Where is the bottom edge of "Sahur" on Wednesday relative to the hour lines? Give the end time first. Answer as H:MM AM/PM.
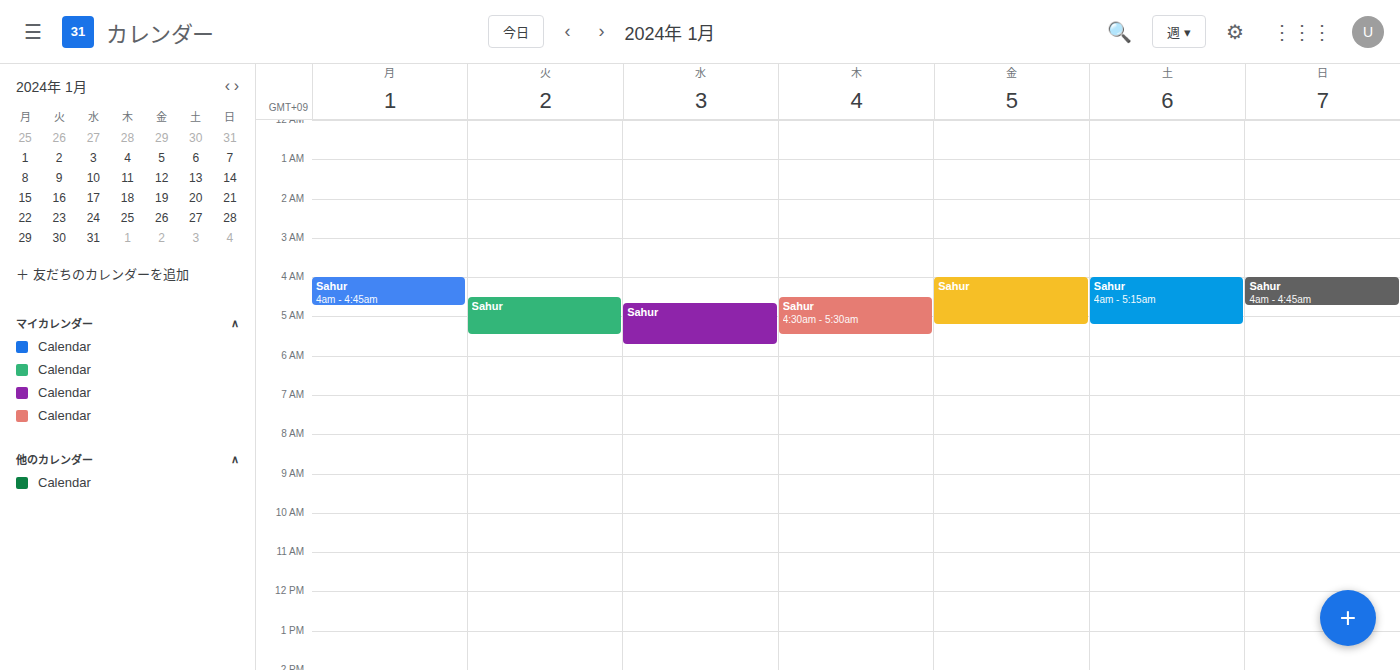
5:45 AM -- neither: three quarters of the way from the 5 AM line to the 6 AM line.